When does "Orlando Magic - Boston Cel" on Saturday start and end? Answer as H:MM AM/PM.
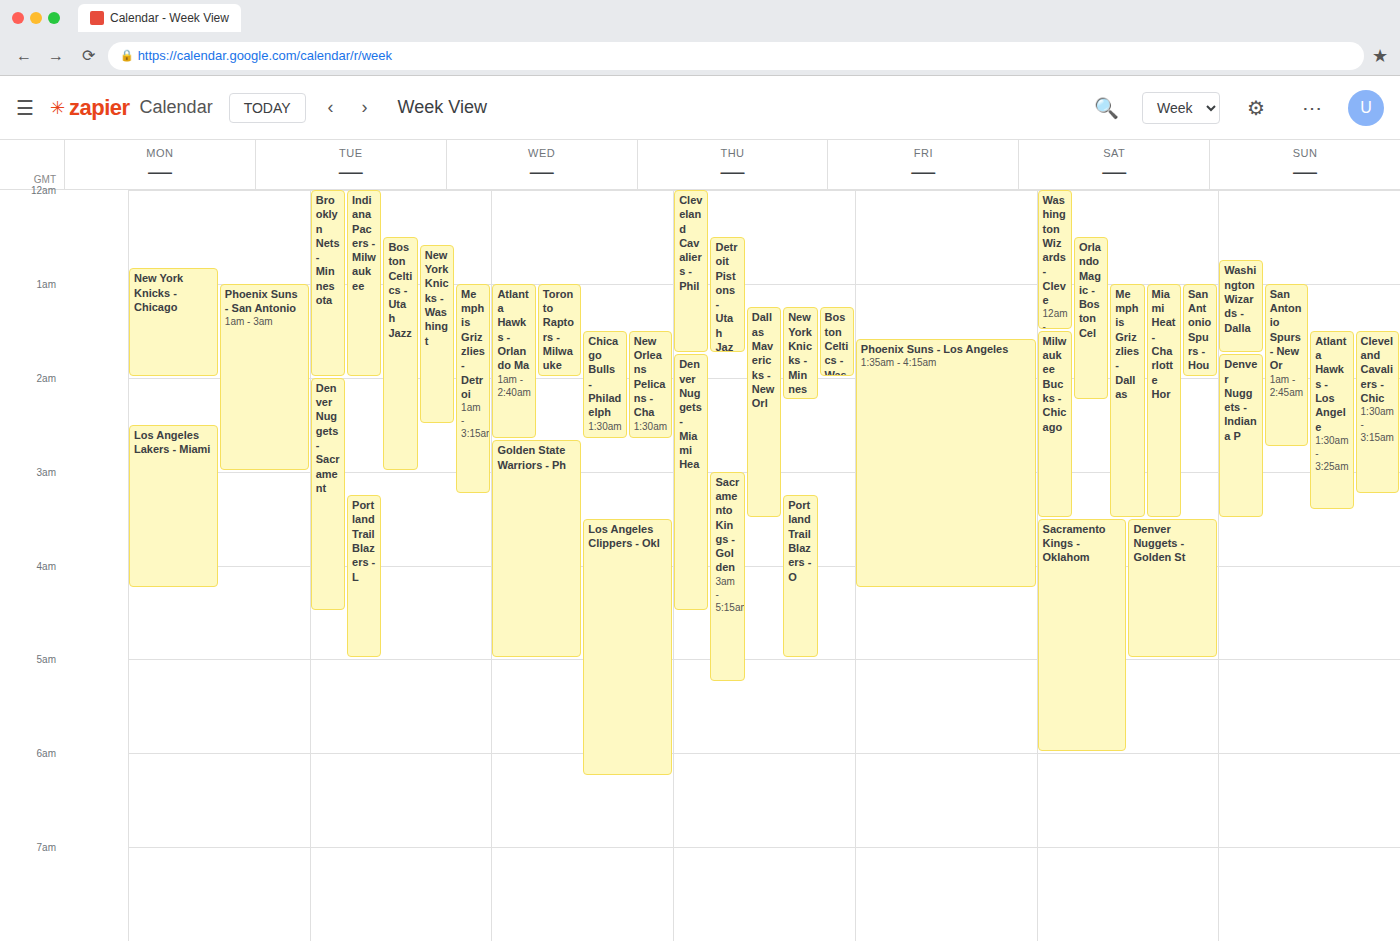
12:30 AM to 2:15 AM